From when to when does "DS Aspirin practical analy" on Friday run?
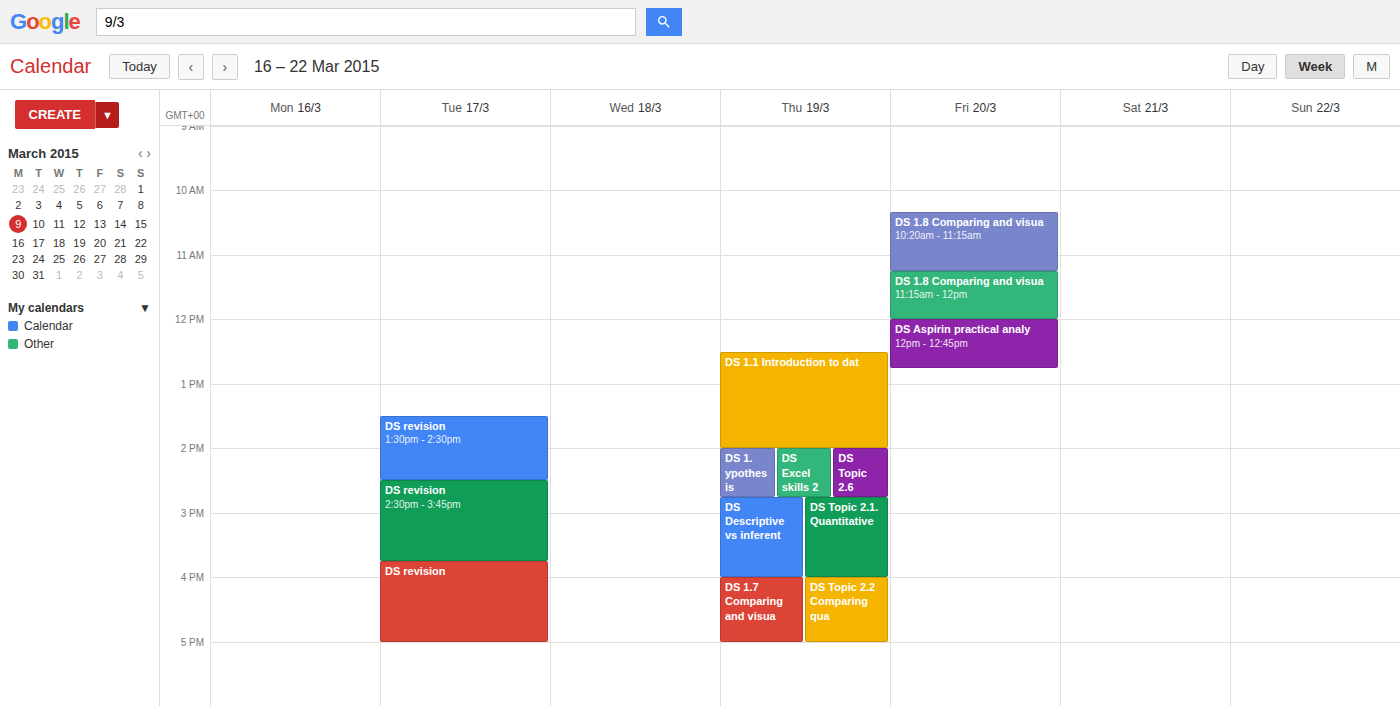
12:00 PM to 12:45 PM